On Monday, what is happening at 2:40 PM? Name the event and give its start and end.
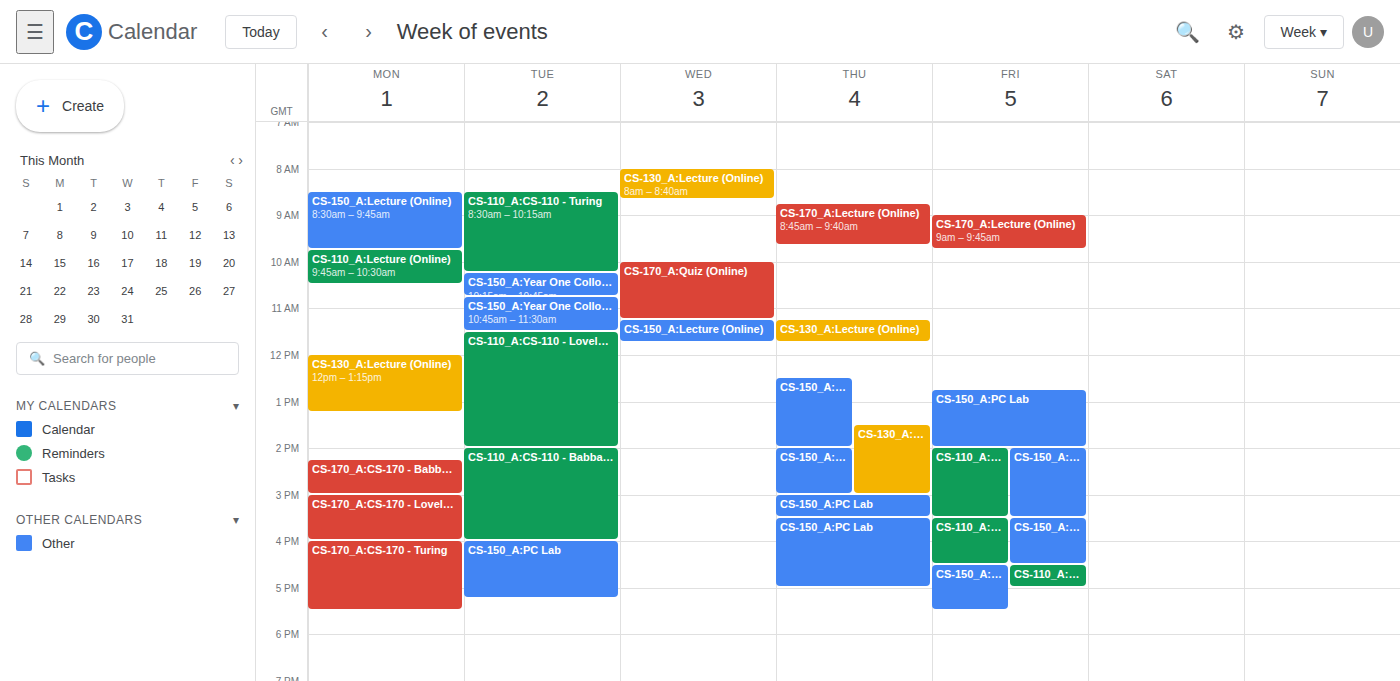
"CS-170_A:CS-170 - Babbage", 2:15 PM to 3:00 PM